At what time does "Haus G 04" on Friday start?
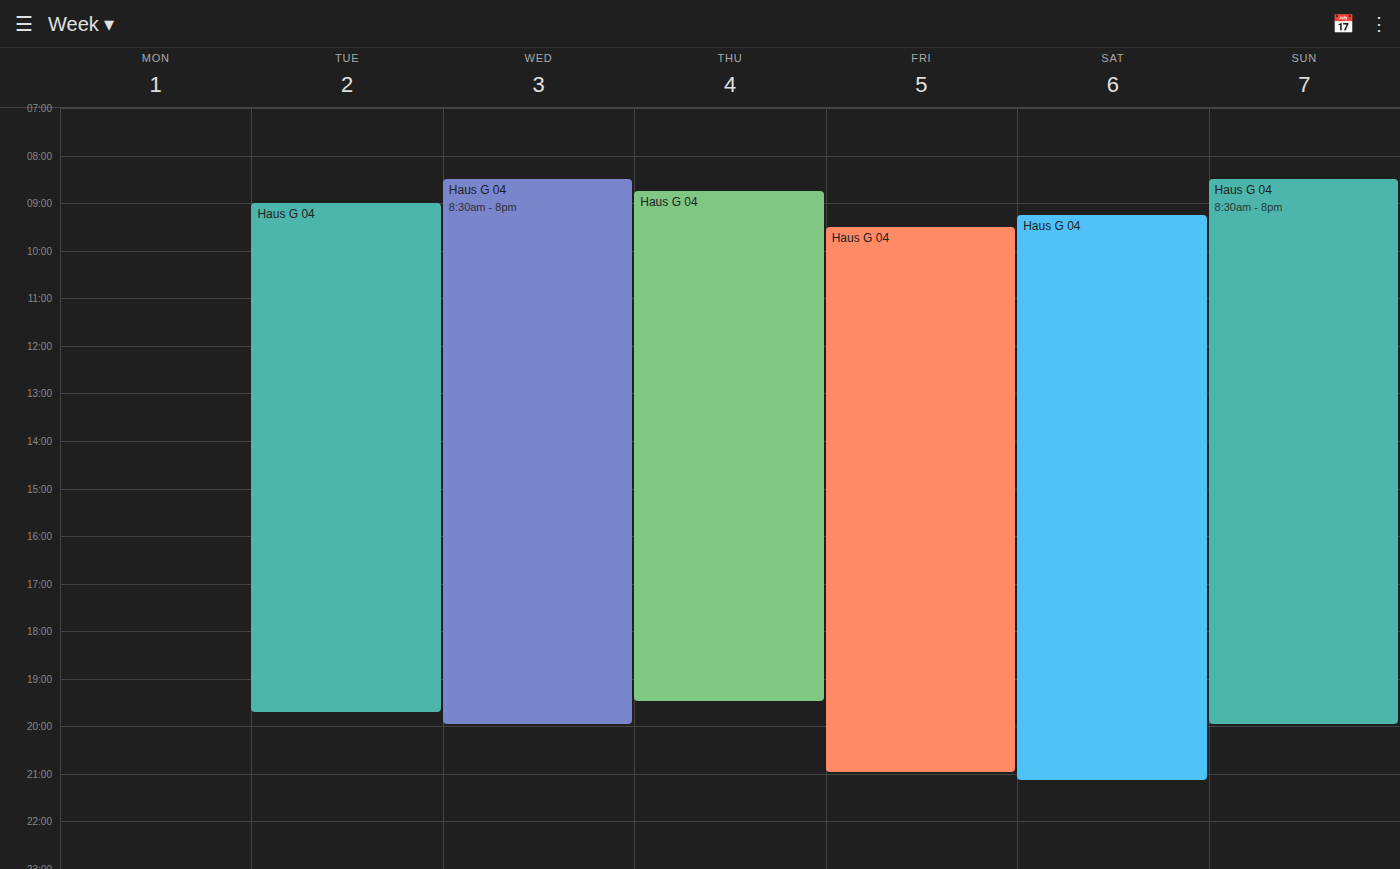
9:30 AM